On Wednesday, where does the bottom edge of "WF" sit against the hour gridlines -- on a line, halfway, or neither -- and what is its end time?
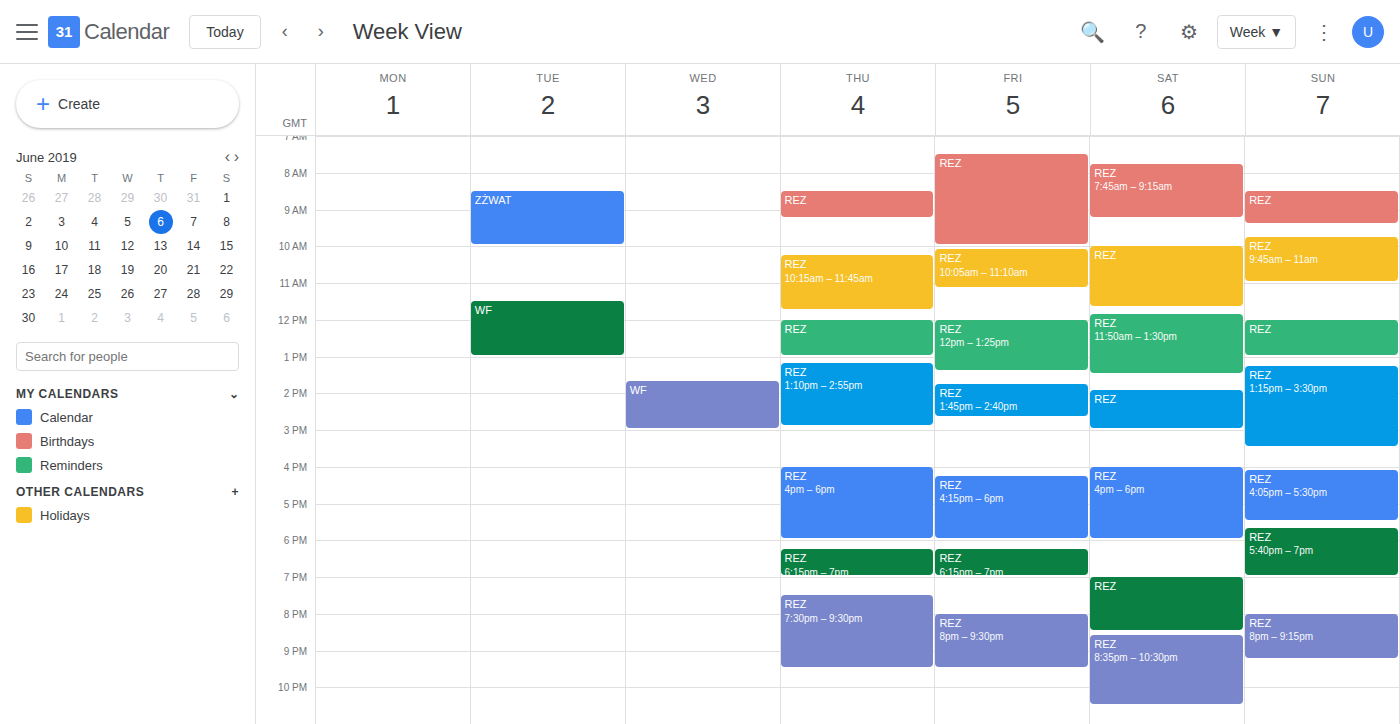
3:00 PM -- exactly on the 3 PM line.